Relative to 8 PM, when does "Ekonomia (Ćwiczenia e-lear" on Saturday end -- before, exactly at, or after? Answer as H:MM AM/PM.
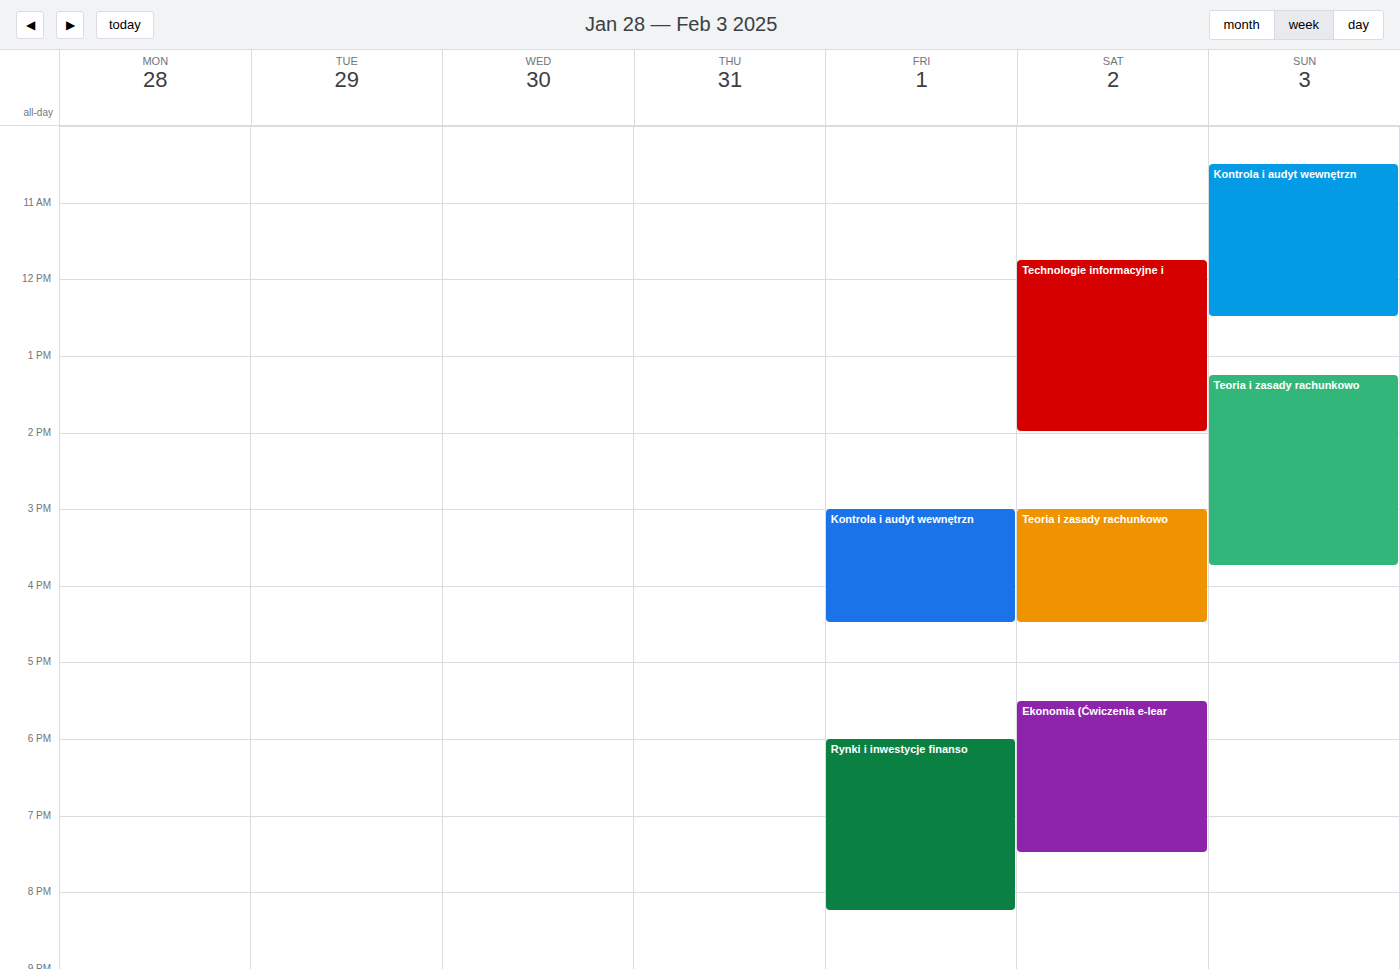
7:30 PM -- before 8 PM, 30 minutes above the 8 PM line.